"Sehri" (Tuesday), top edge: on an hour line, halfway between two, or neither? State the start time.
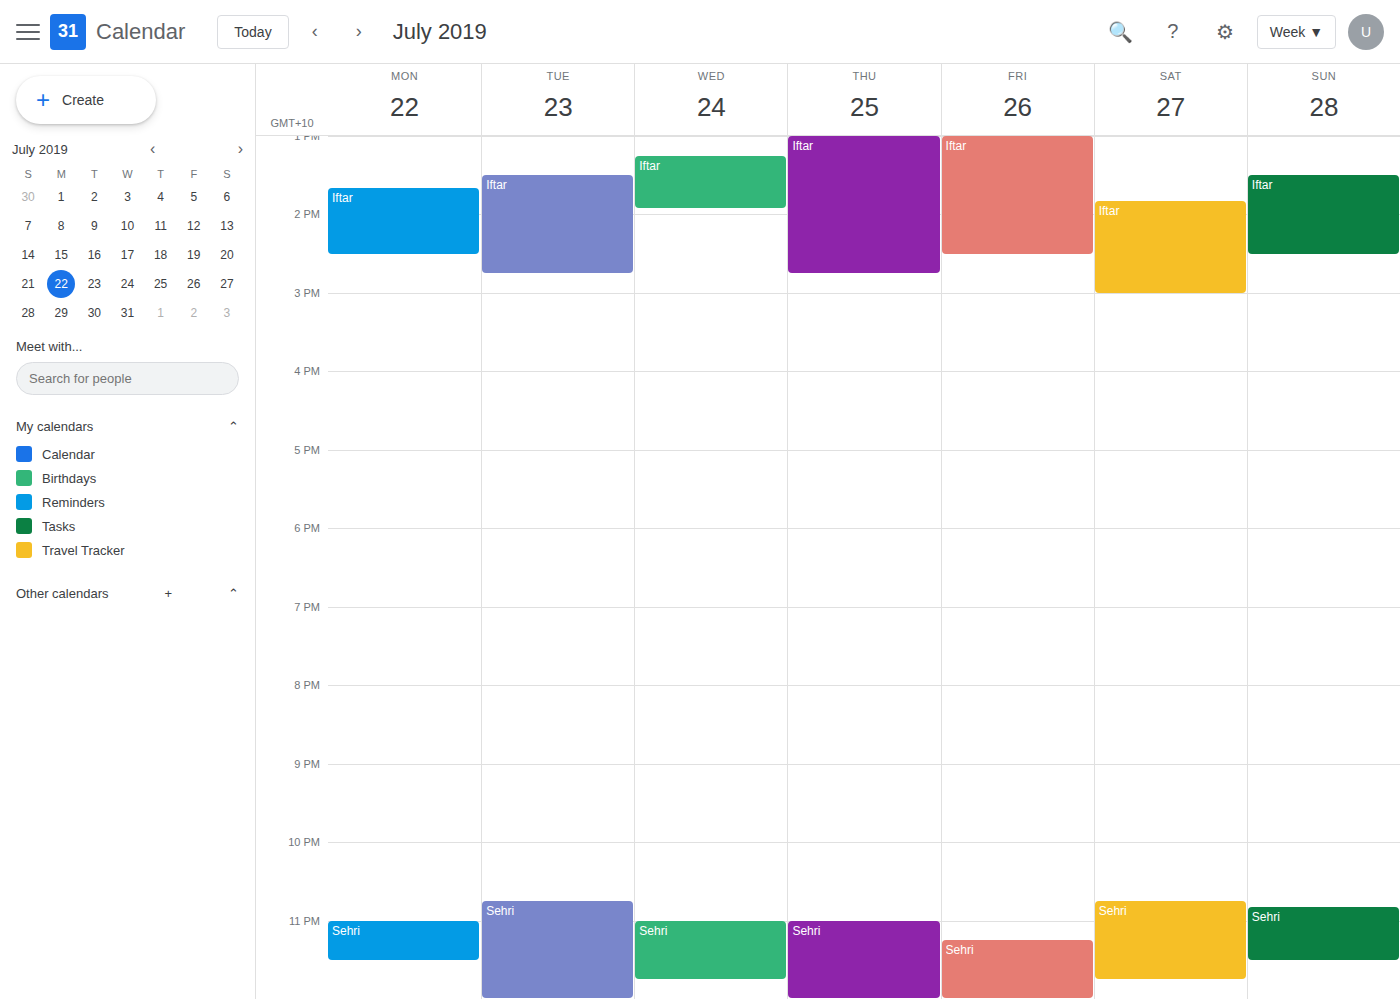
10:45 PM -- neither: three quarters of the way from the 10 PM line to the 11 PM line.